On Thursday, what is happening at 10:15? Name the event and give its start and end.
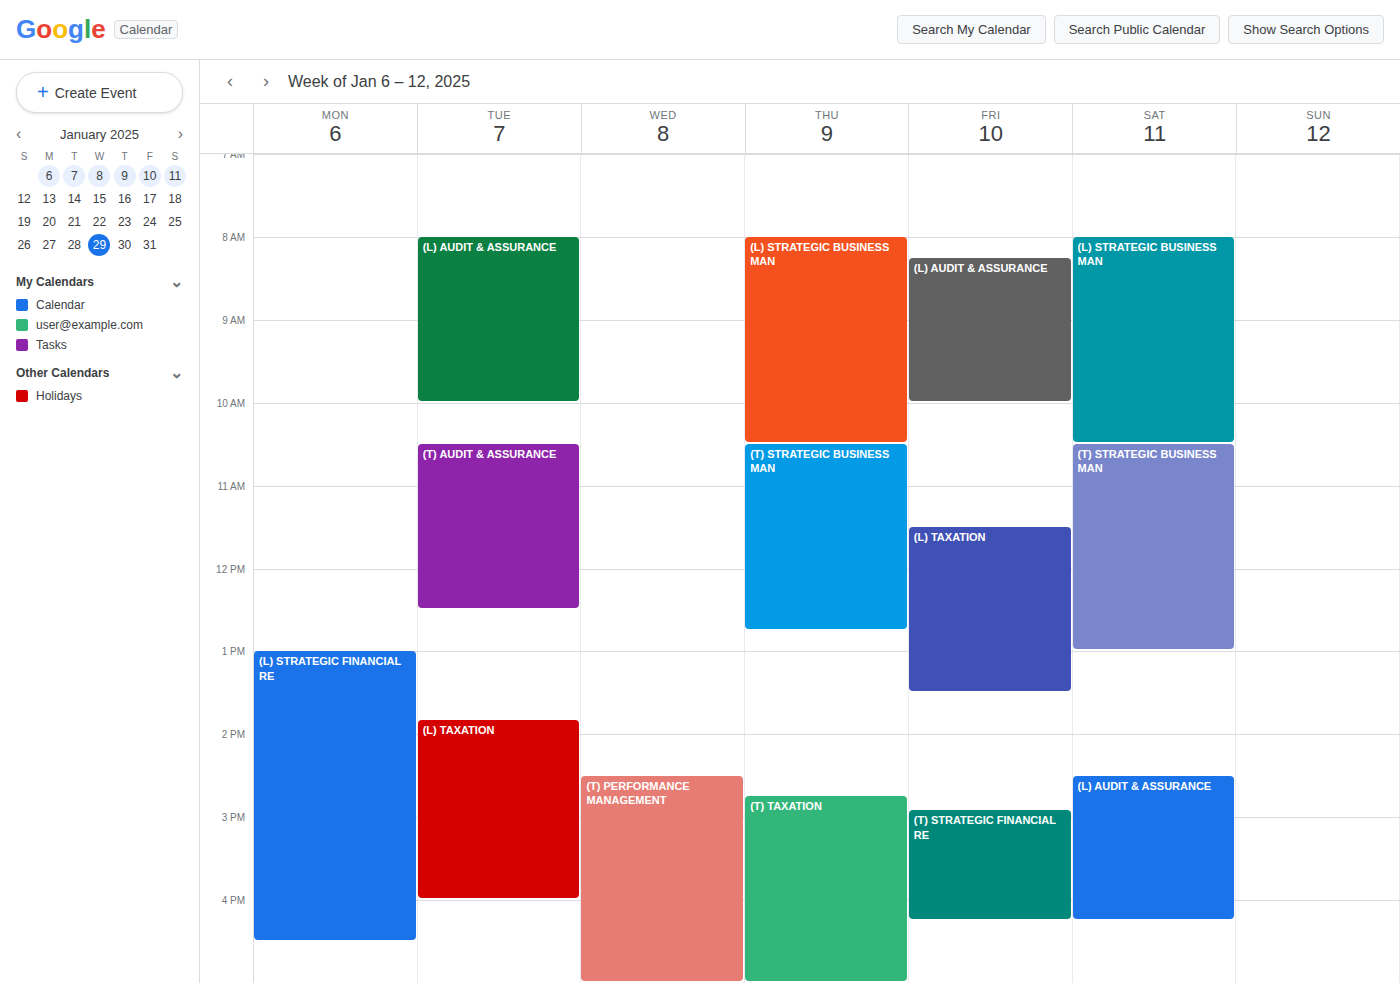
"(L) STRATEGIC BUSINESS MAN", 08:00 to 10:30